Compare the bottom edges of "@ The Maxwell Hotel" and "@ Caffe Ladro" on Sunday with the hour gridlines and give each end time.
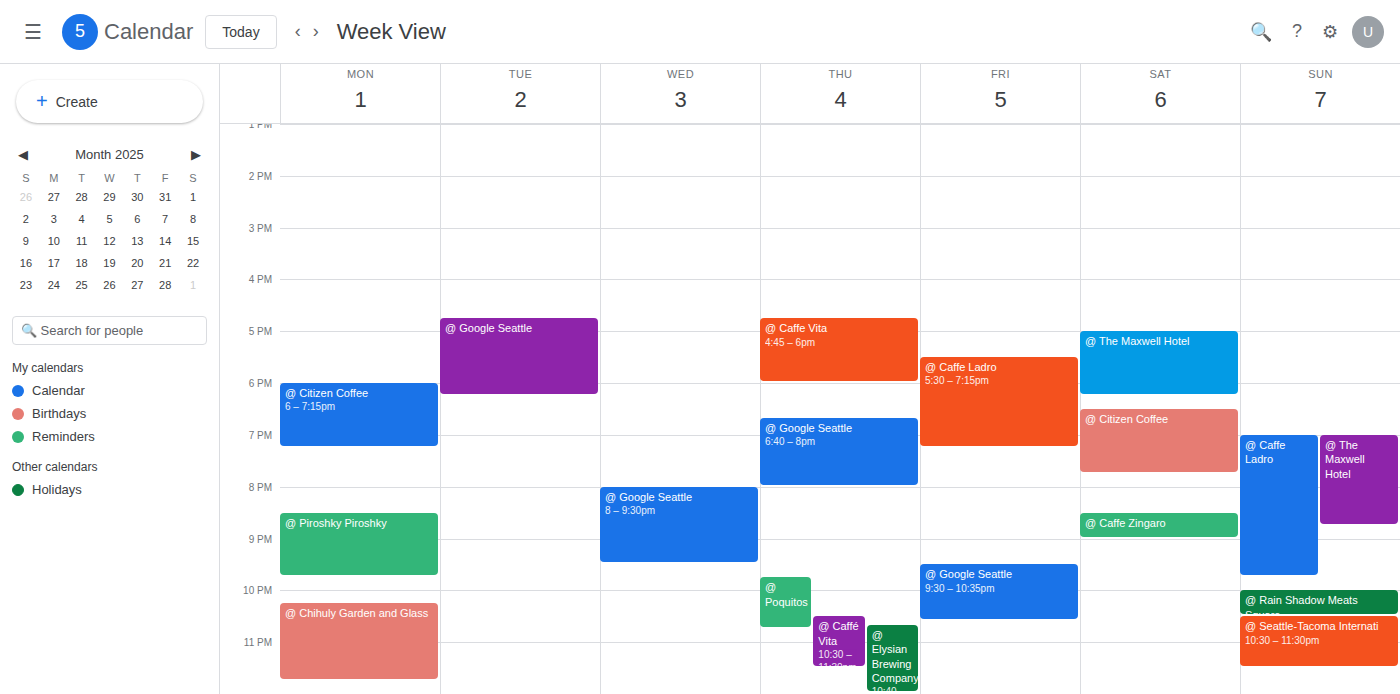
"@ The Maxwell Hotel": 8:45 PM, neither: three quarters of the way from the 8 PM line to the 9 PM line. "@ Caffe Ladro": 9:45 PM, neither: three quarters of the way from the 9 PM line to the 10 PM line.